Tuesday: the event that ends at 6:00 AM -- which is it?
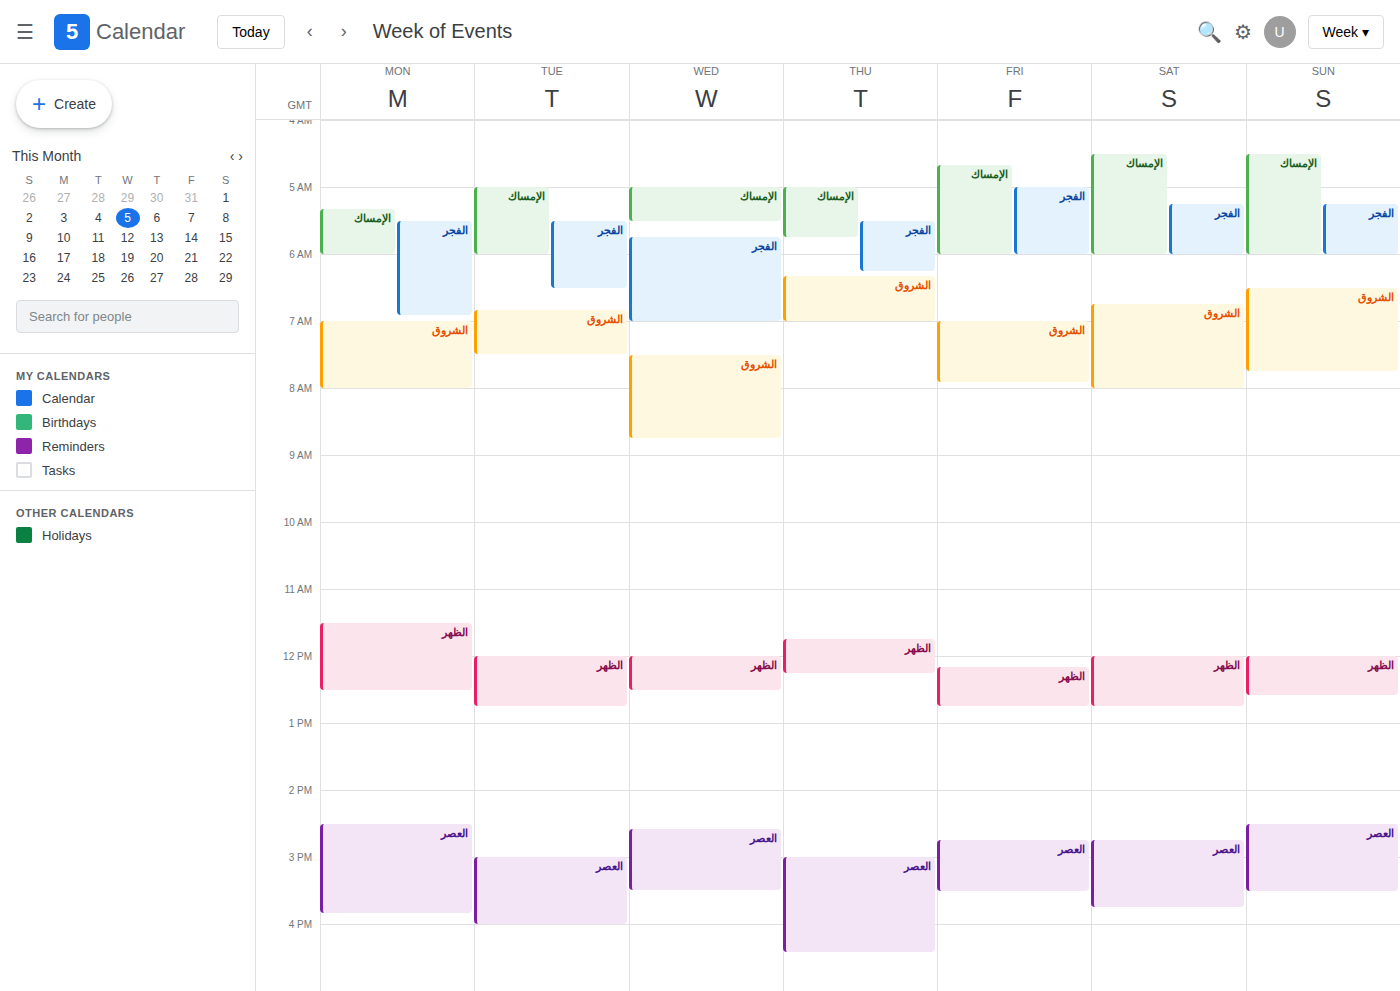
"الإمساك"